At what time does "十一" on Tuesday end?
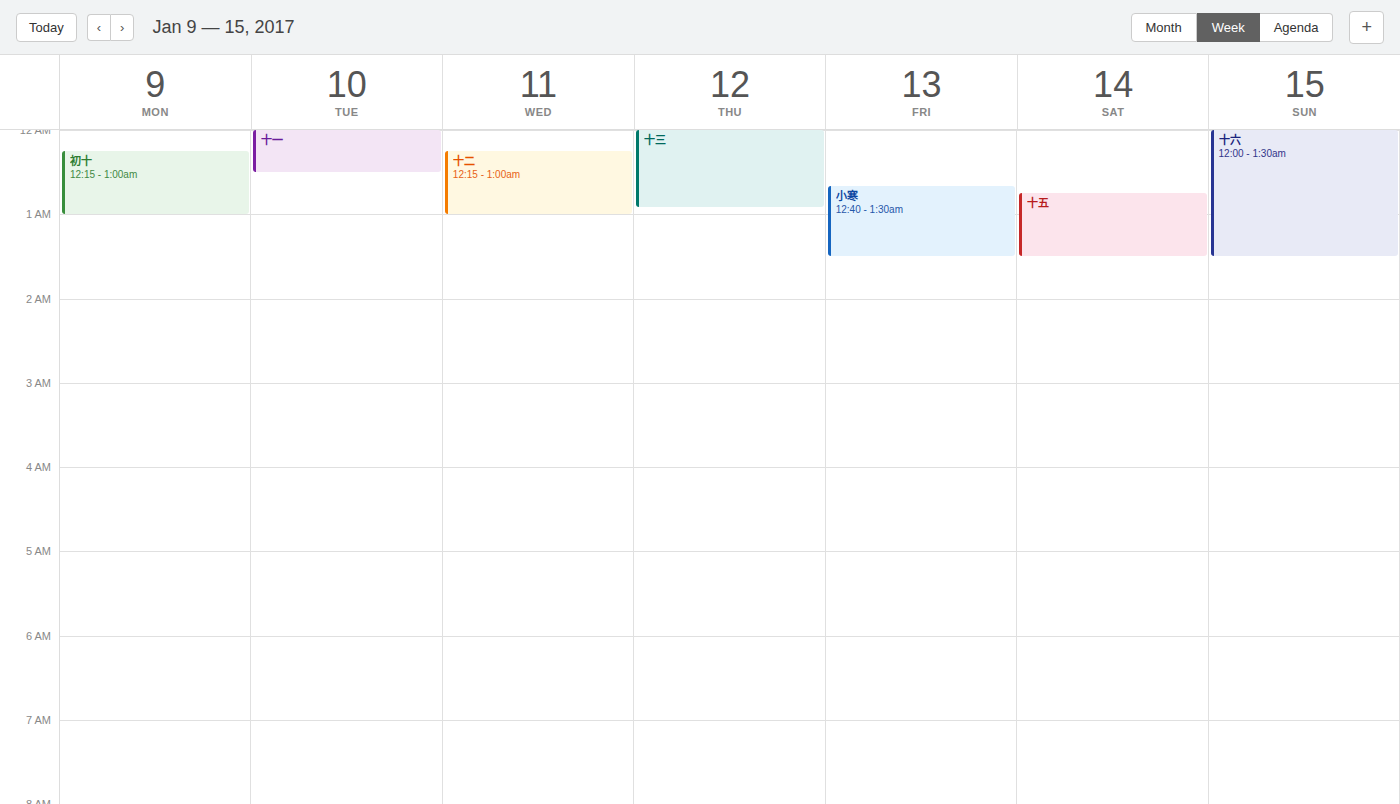
12:30 AM